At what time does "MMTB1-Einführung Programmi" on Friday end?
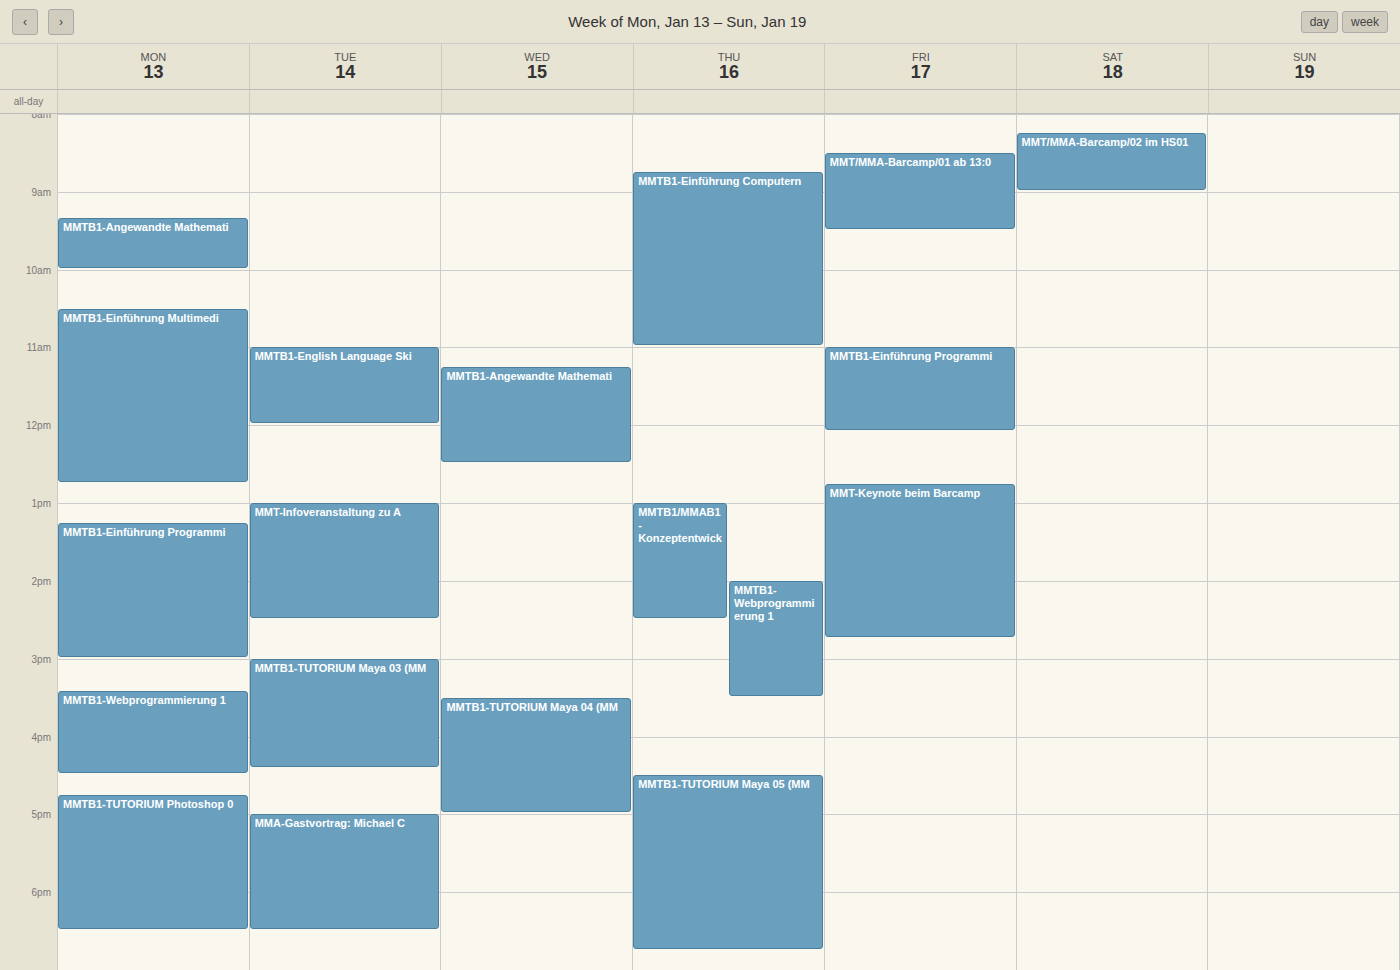
12:05 PM